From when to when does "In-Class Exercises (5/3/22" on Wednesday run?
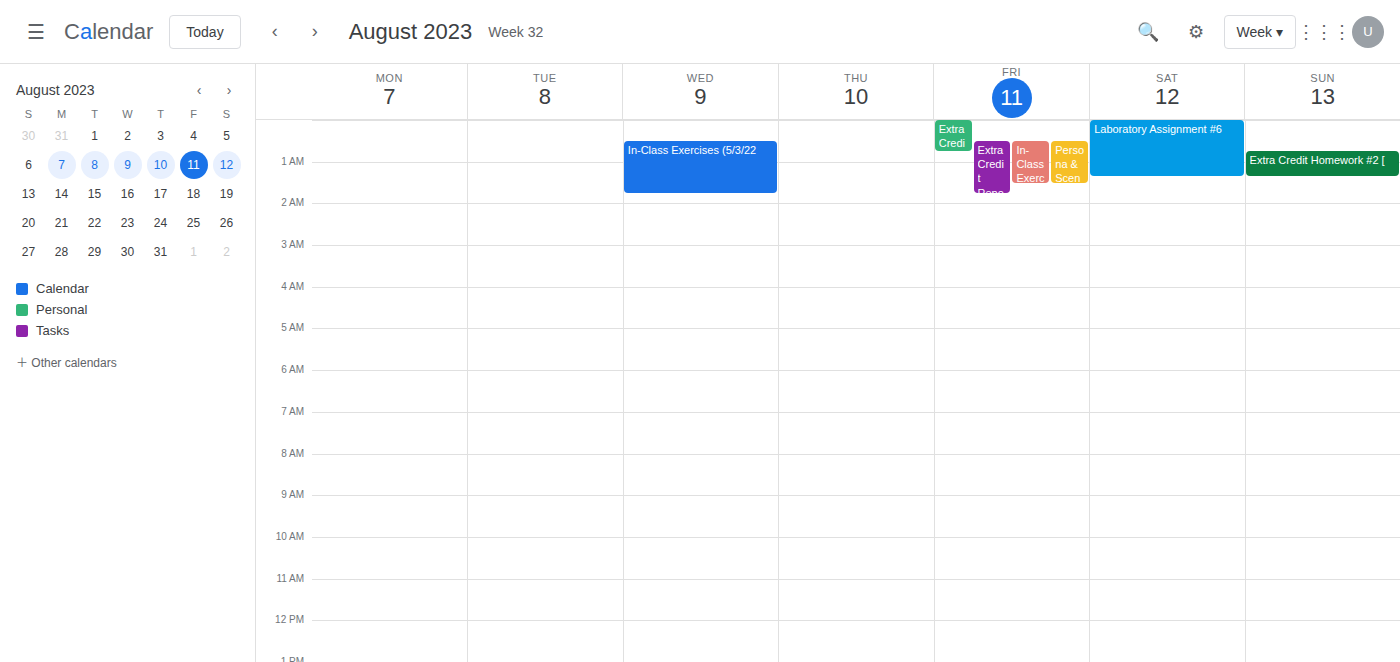
12:30 AM to 1:45 AM